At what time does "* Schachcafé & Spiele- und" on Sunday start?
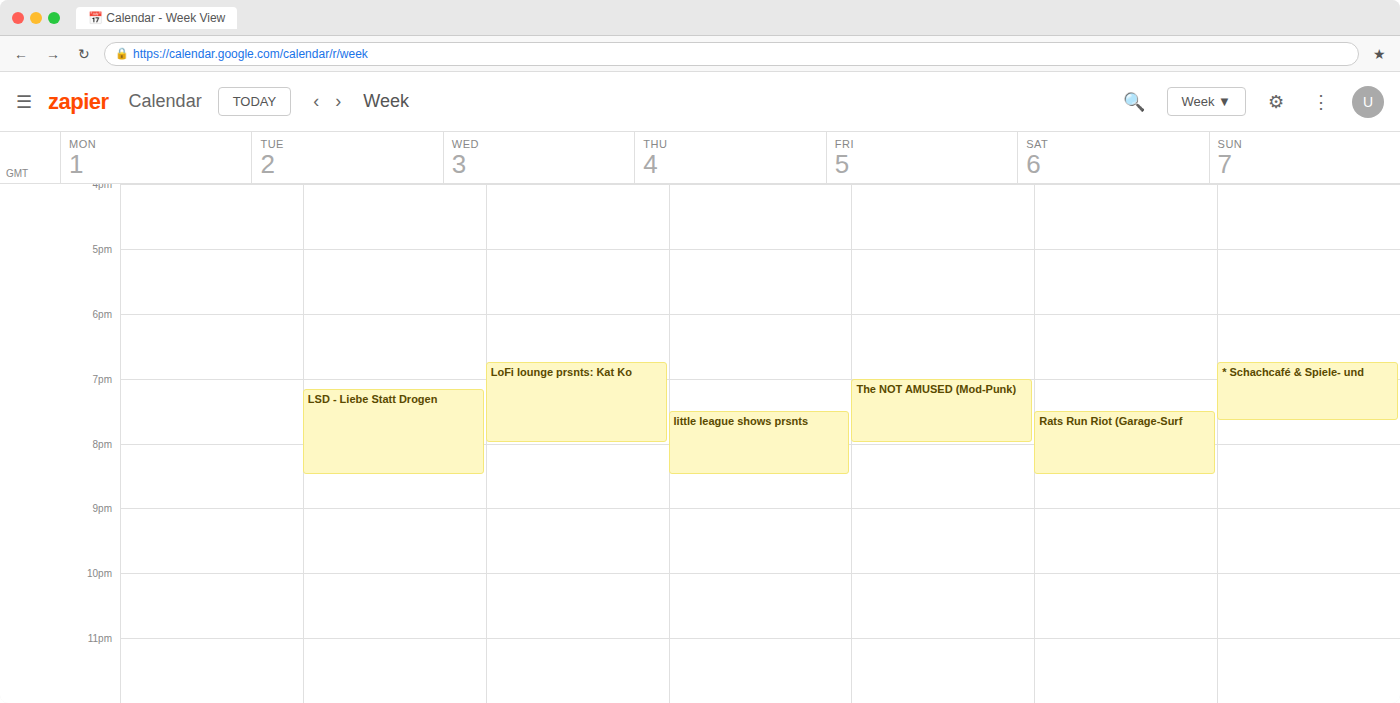
6:45 PM